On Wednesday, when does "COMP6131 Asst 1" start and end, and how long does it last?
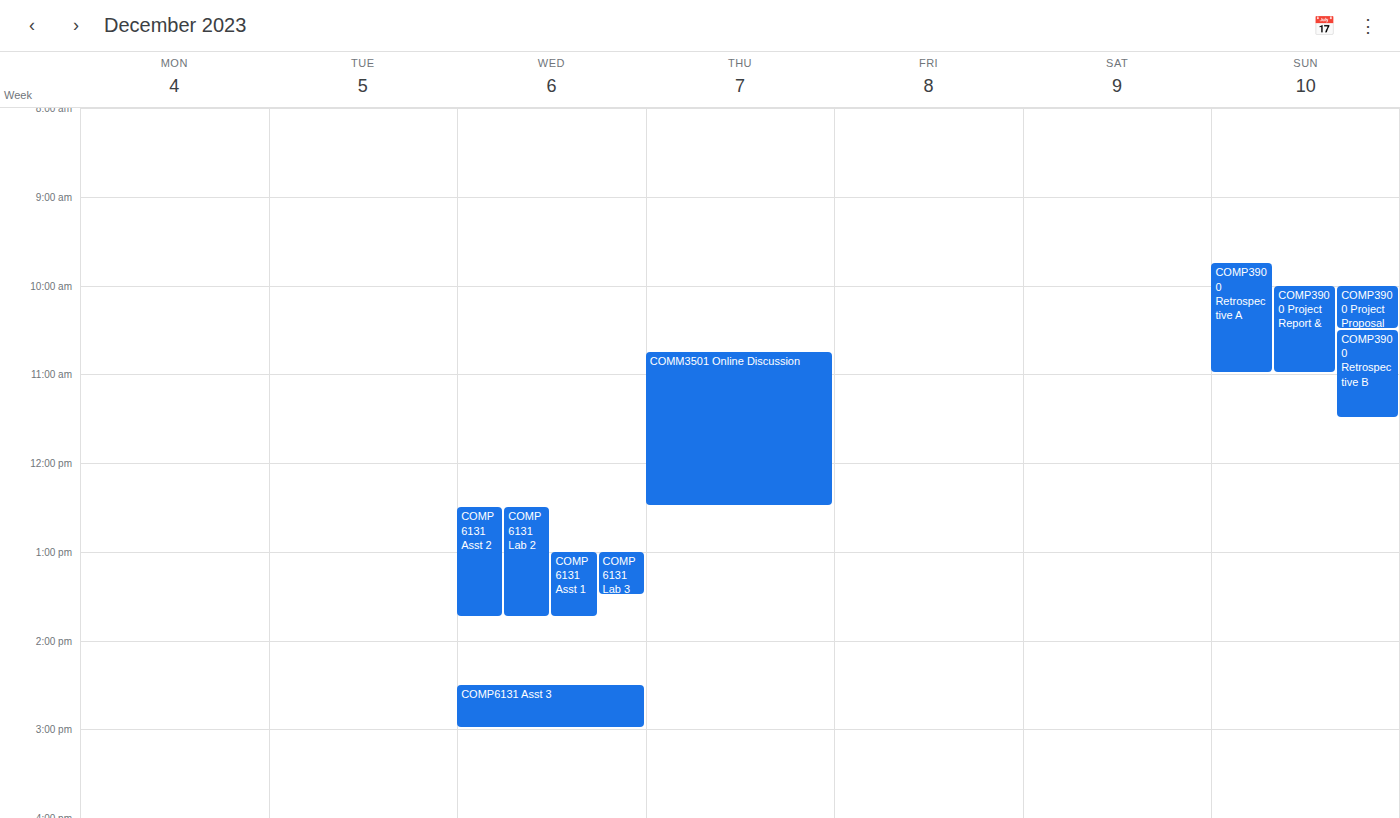
13:00 to 13:45, 45 minutes